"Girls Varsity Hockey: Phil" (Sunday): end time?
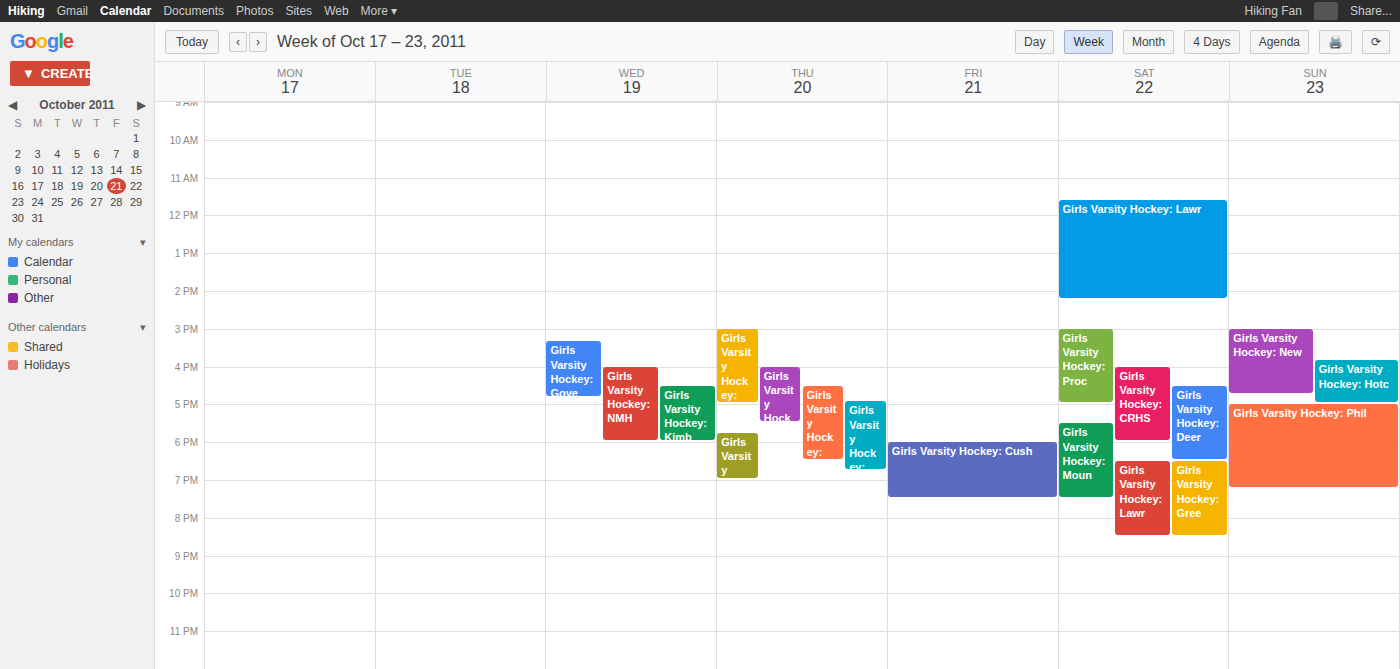
7:15 PM